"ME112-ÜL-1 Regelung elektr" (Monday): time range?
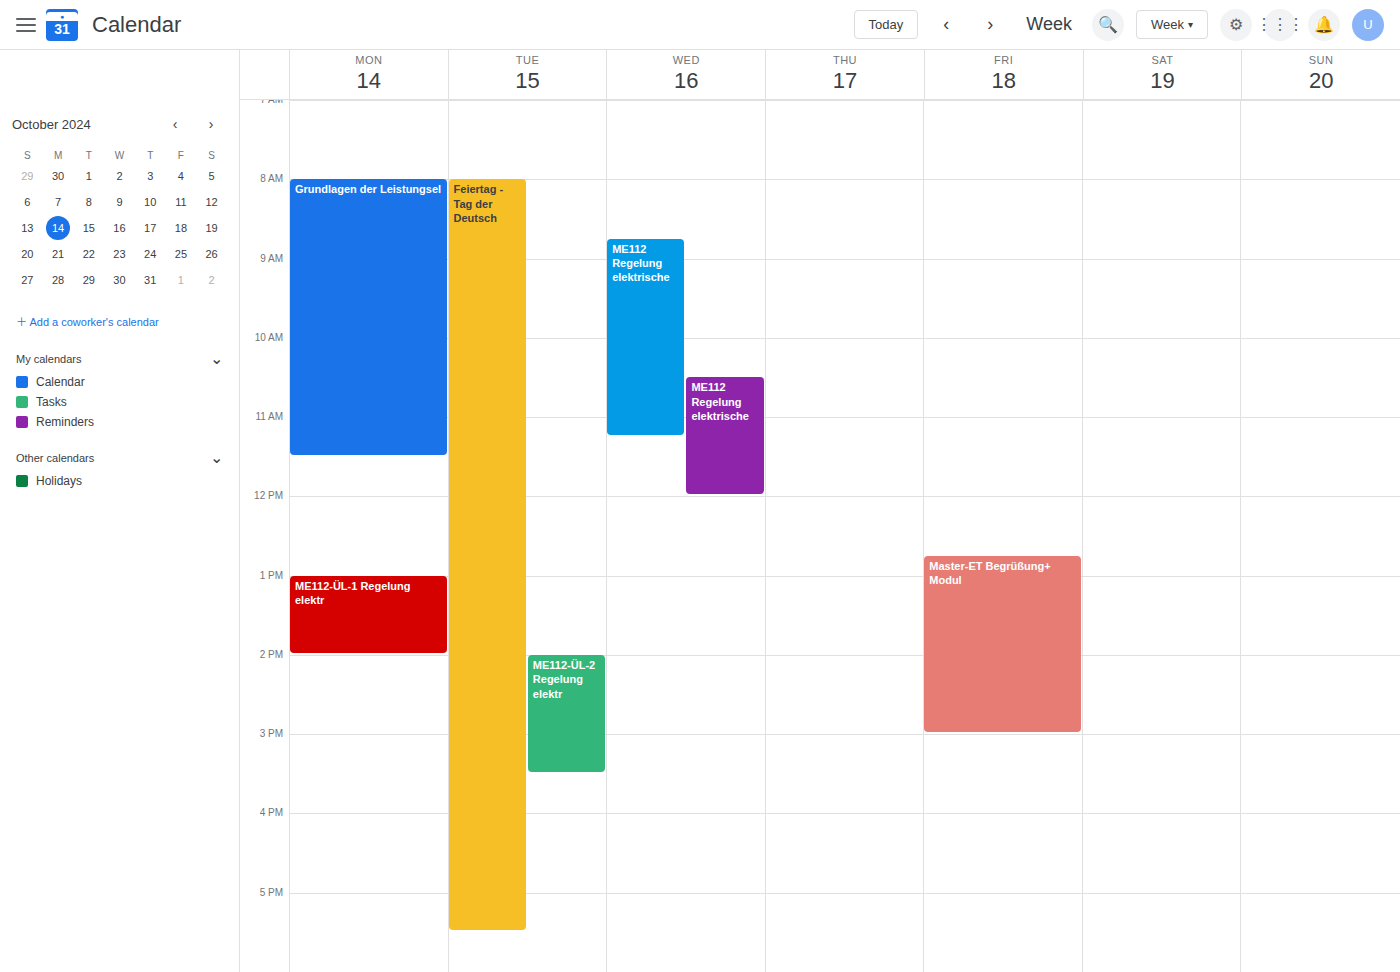
1:00 PM to 2:00 PM